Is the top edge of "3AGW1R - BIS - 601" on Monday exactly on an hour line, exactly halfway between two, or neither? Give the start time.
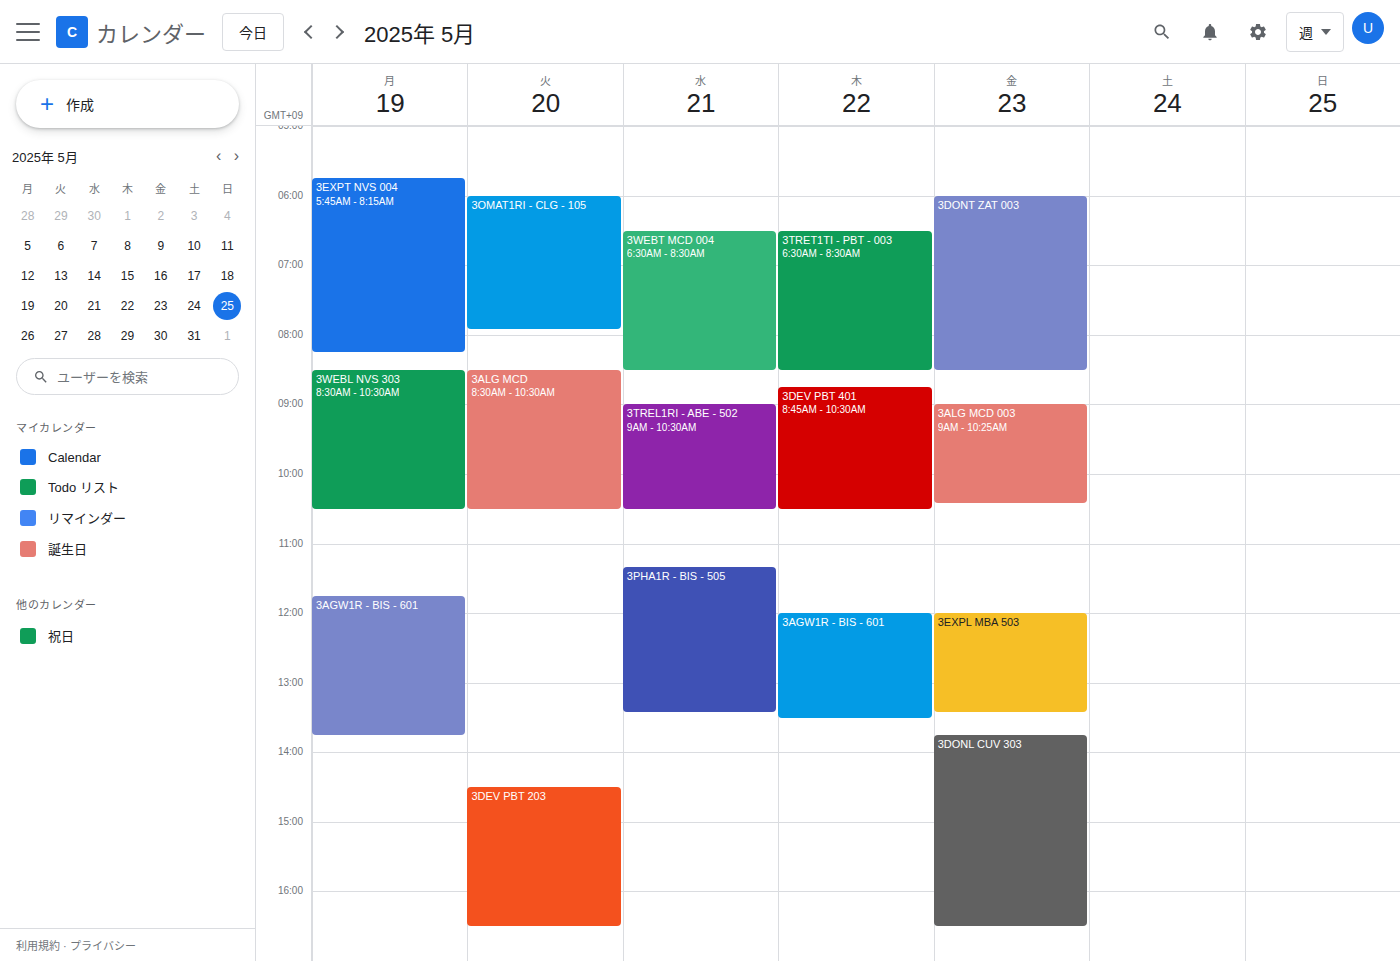
11:45 AM -- neither: three quarters of the way from the 11 AM line to the 12 PM line.